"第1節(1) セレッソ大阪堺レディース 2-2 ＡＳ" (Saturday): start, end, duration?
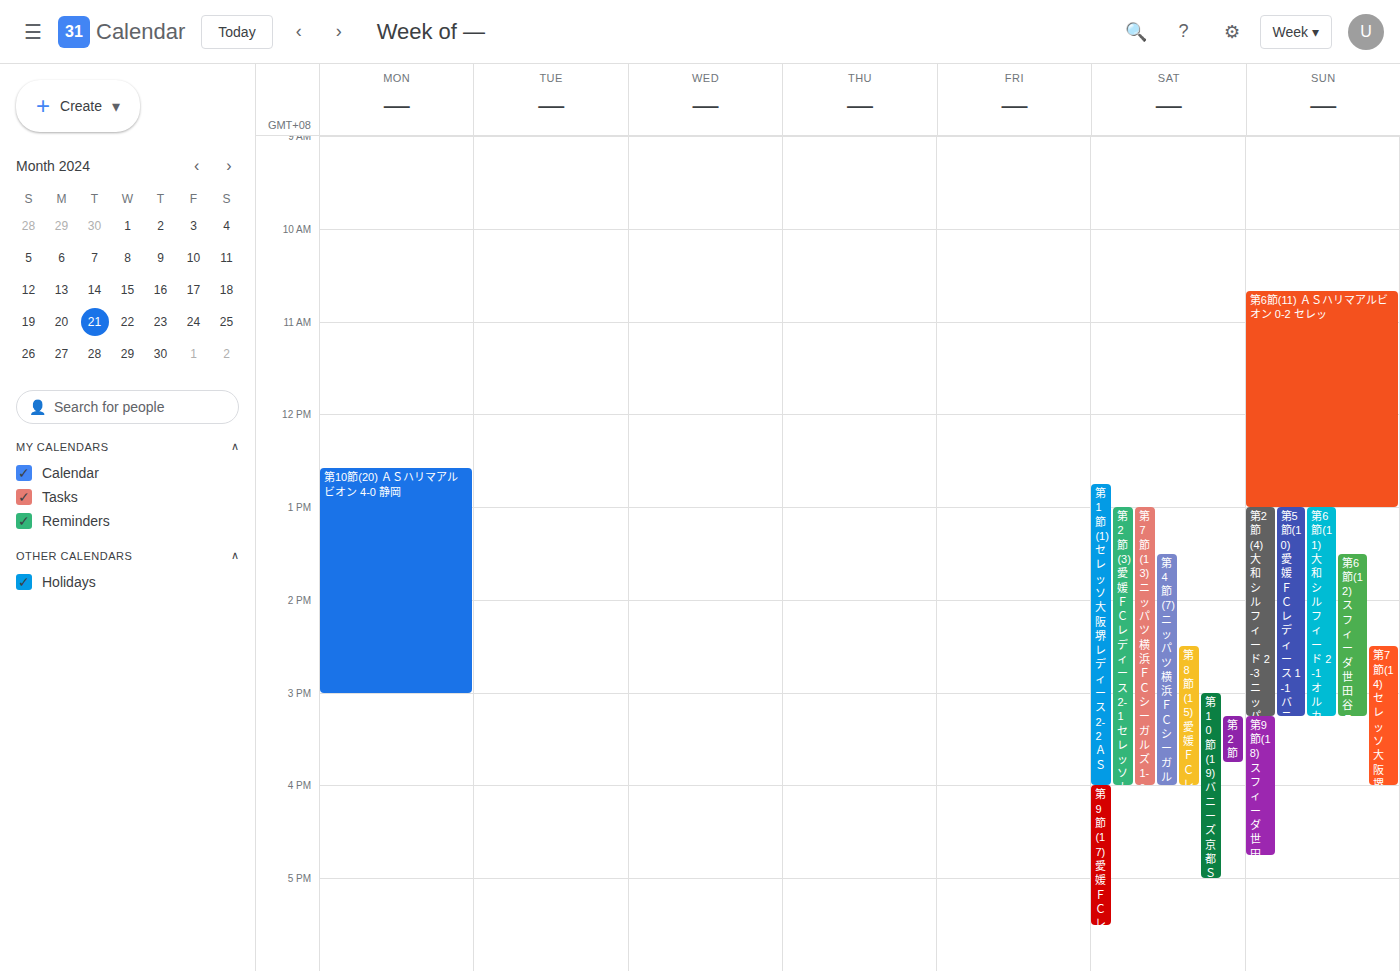
12:45 PM to 4:00 PM, 3 hours 15 minutes